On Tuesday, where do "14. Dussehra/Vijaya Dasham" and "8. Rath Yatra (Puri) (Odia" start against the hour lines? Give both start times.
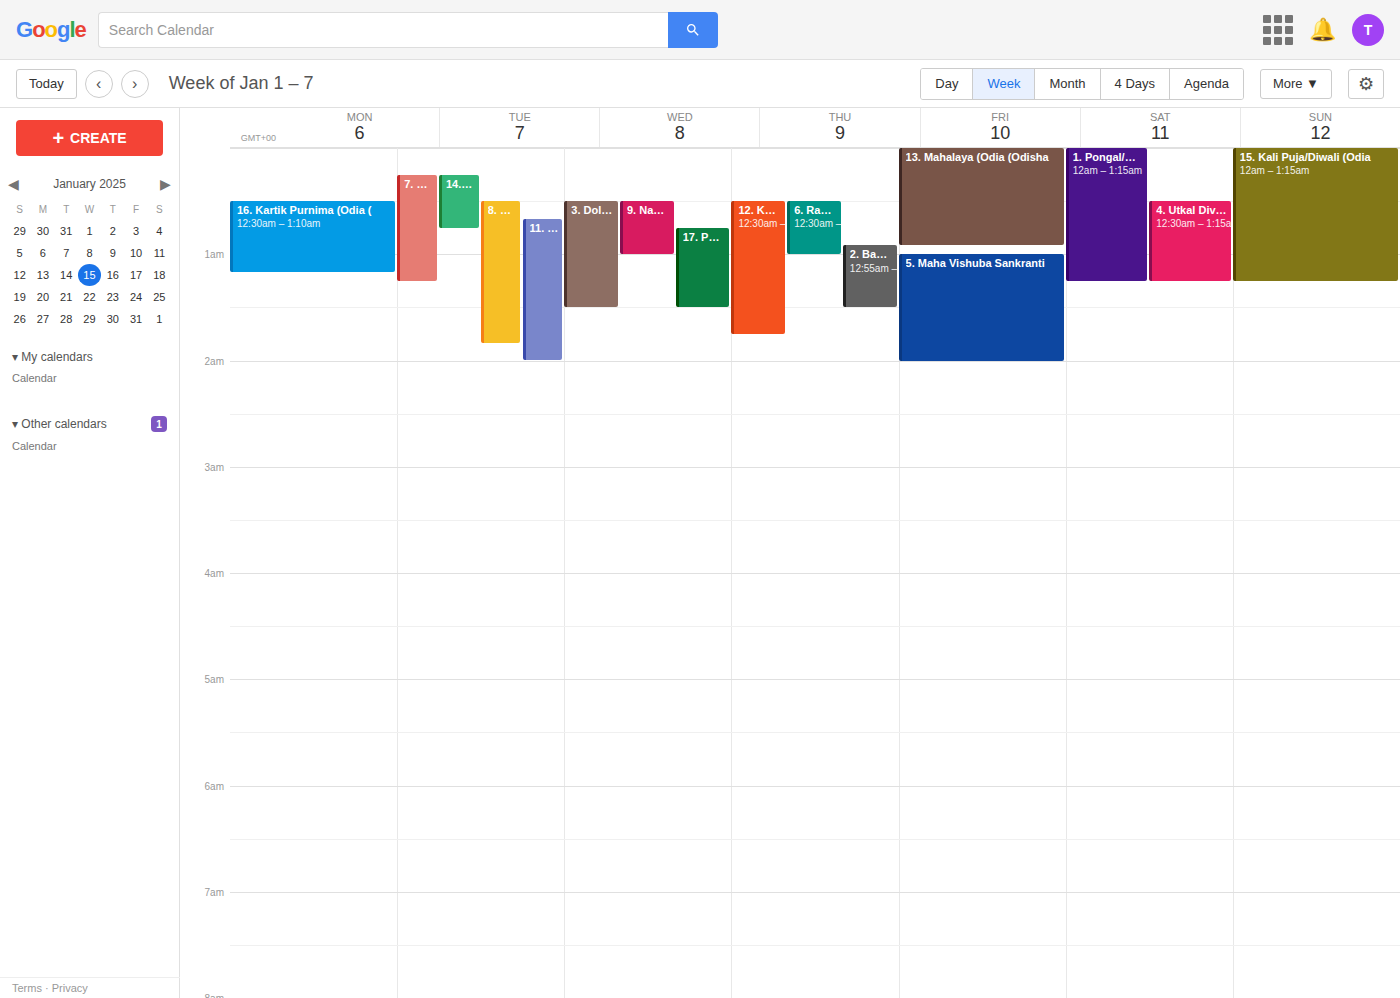
"14. Dussehra/Vijaya Dasham": 12:15 AM, neither: a quarter of the way from the 12 AM line to the 1 AM line. "8. Rath Yatra (Puri) (Odia": 12:30 AM, halfway between the 12 AM and 1 AM lines.